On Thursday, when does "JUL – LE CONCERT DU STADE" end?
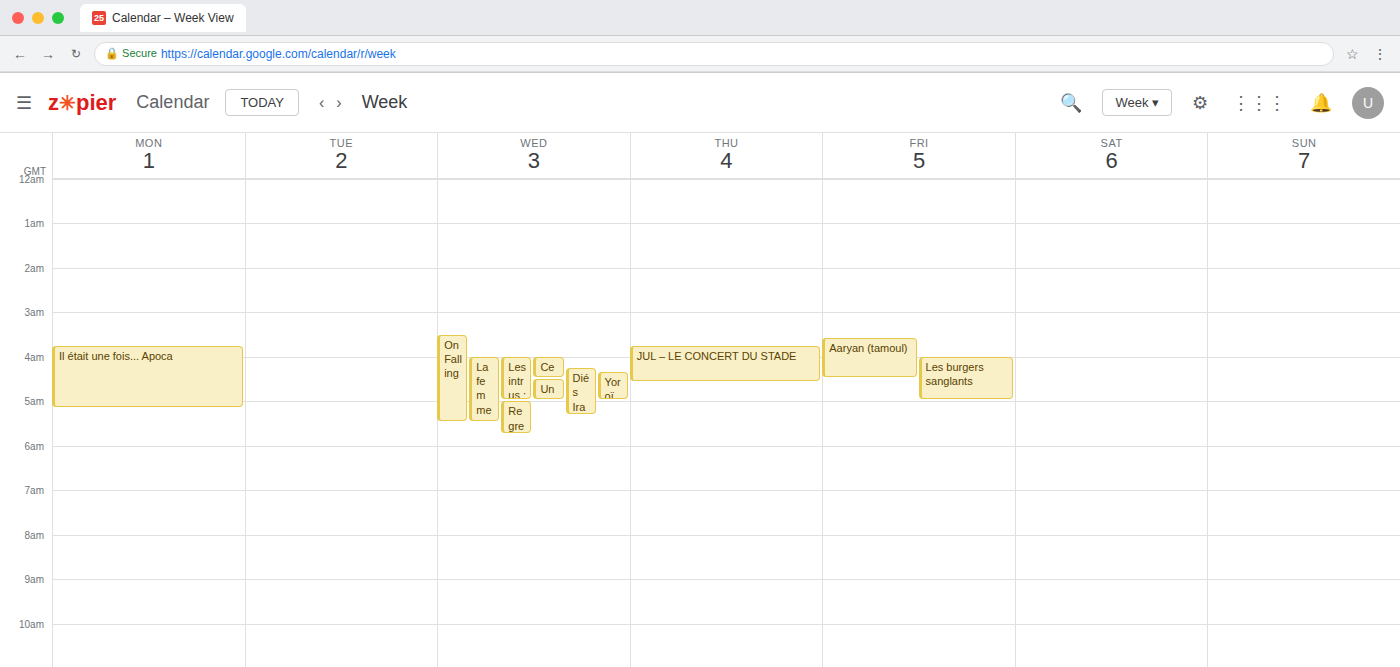
4:35 AM